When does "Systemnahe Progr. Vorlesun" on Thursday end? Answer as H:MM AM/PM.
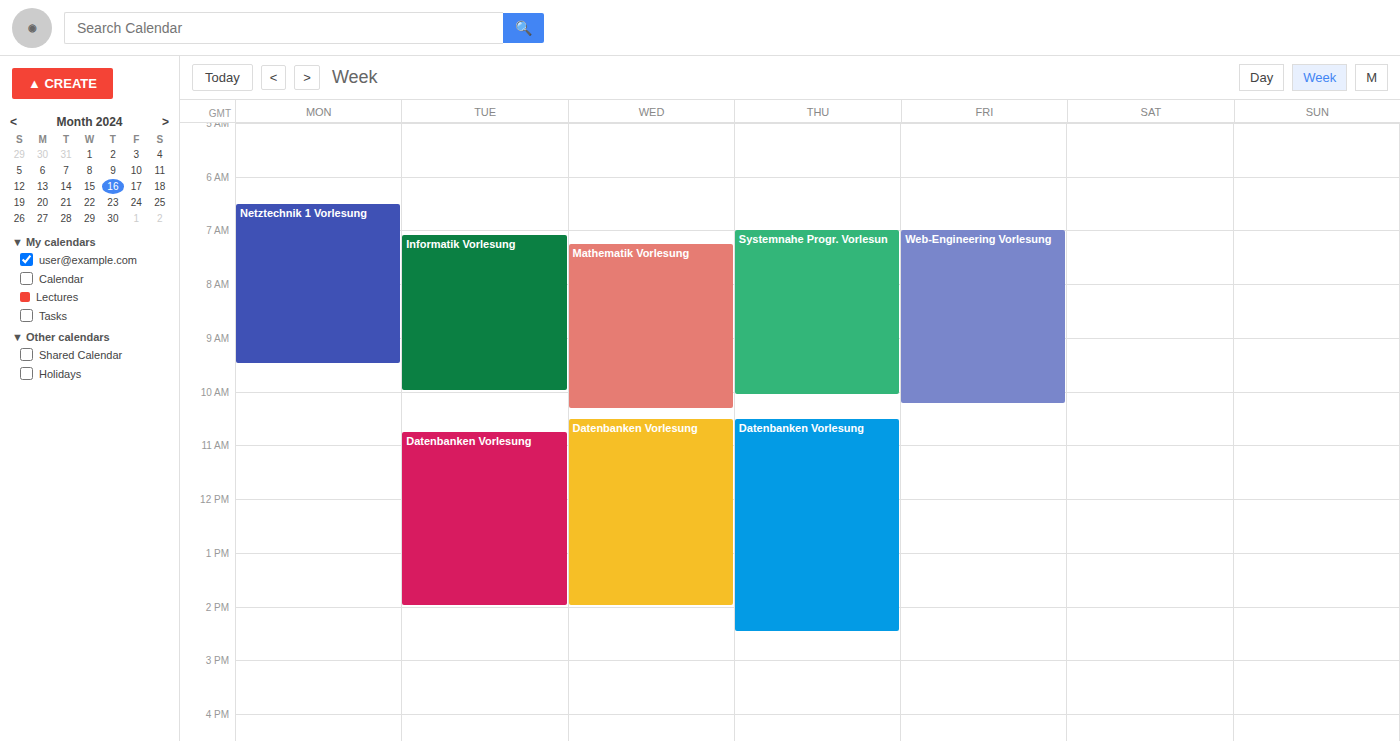
10:05 AM